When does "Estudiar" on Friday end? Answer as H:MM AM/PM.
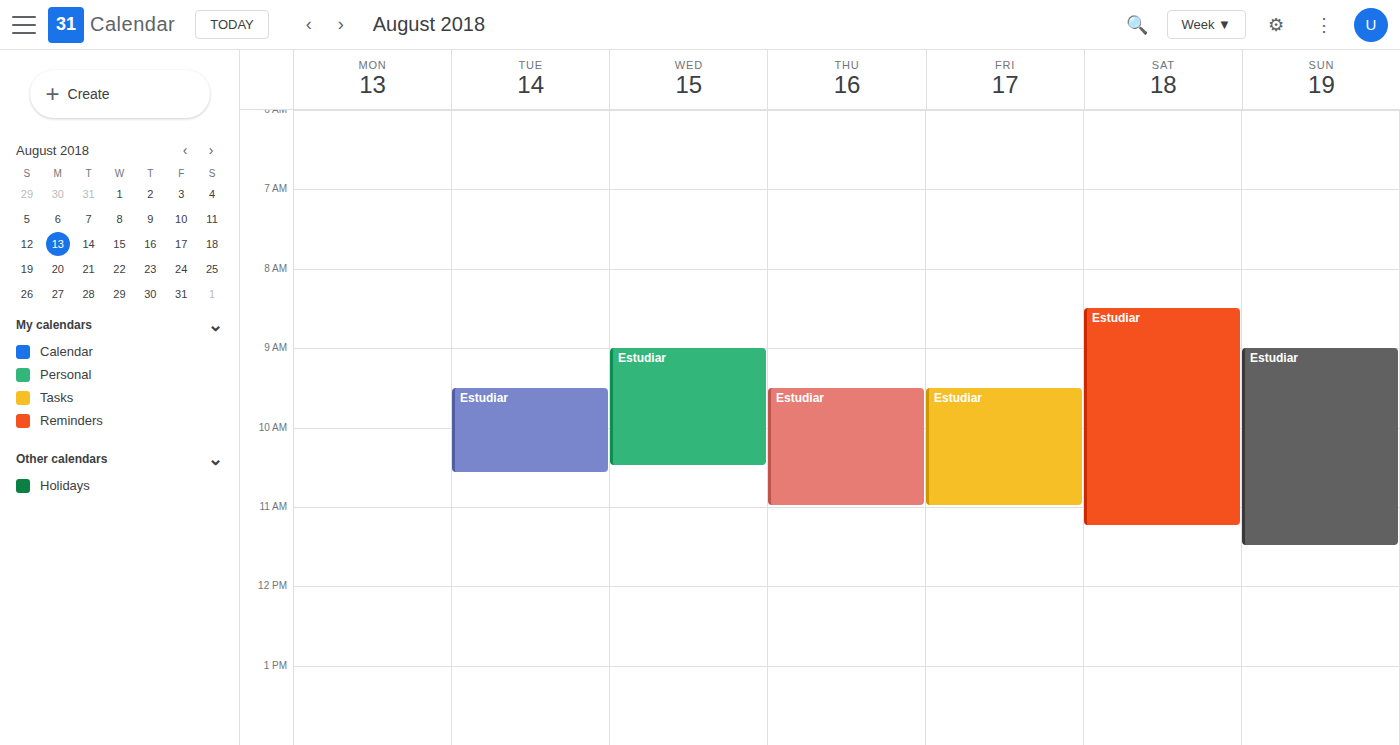
11:00 AM